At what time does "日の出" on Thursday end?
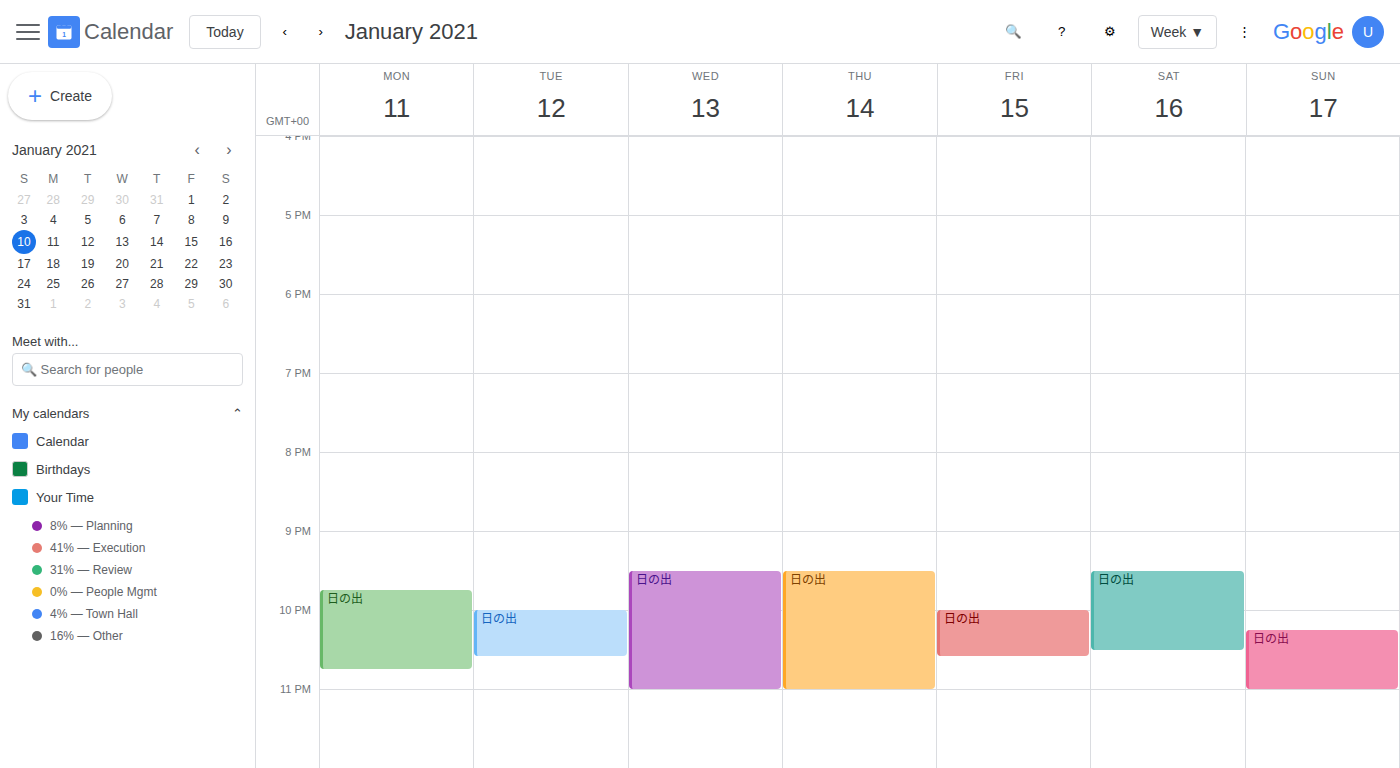
11:00 PM